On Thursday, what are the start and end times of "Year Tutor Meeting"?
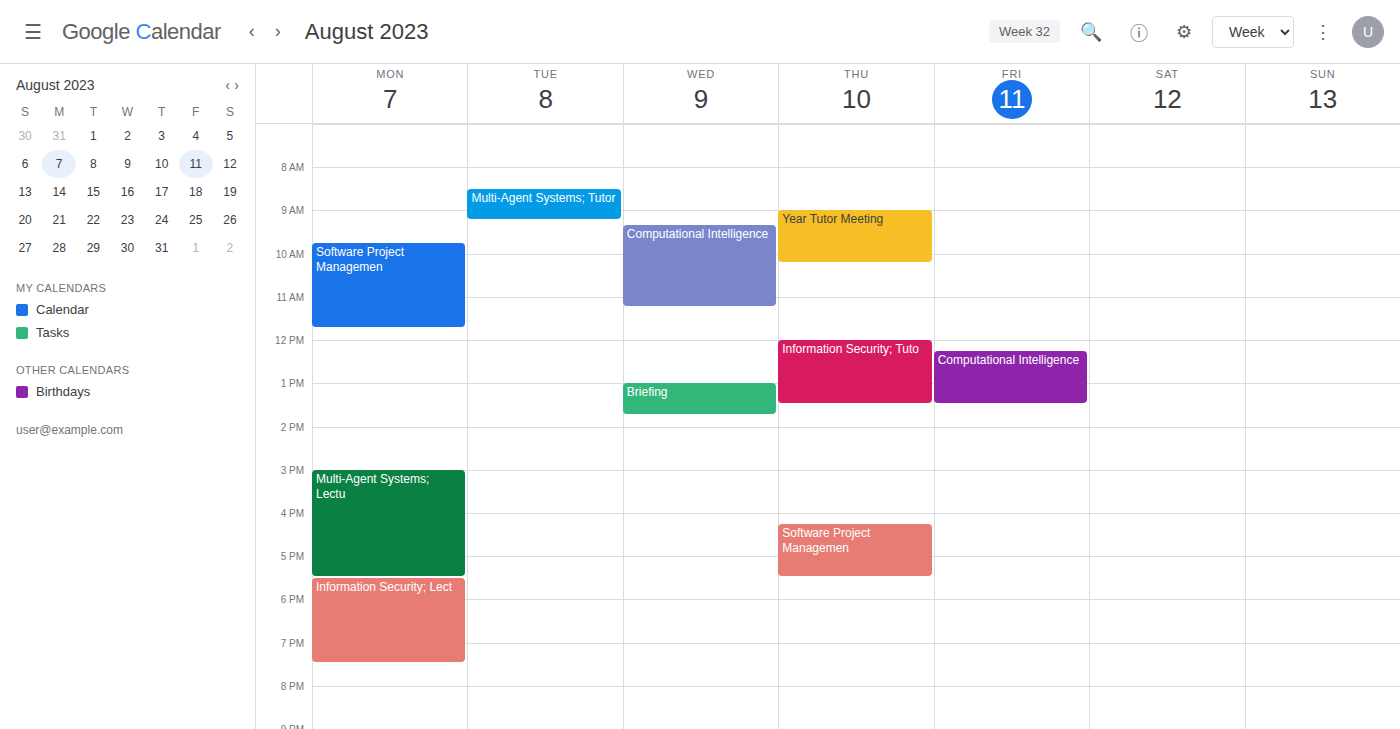
9:00 AM to 10:15 AM